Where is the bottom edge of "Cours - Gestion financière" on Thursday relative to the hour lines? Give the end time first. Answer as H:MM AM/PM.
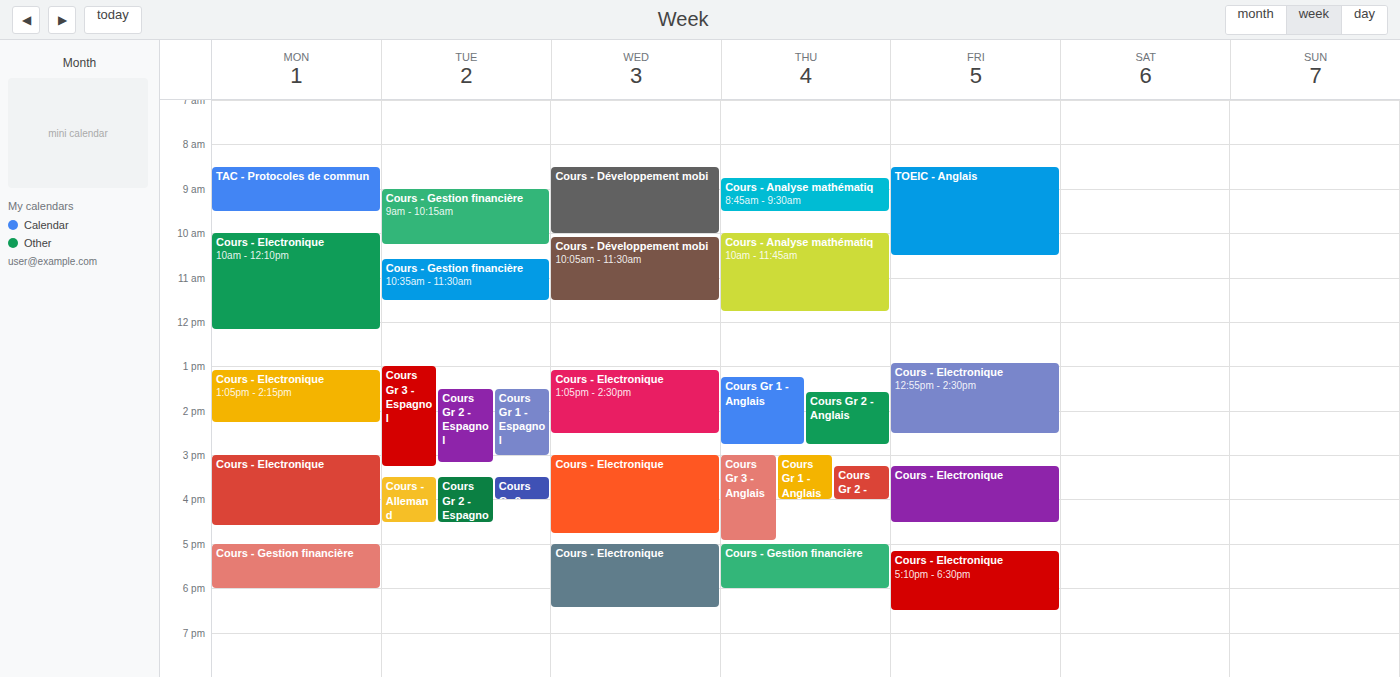
6:00 PM -- exactly on the 6 PM line.